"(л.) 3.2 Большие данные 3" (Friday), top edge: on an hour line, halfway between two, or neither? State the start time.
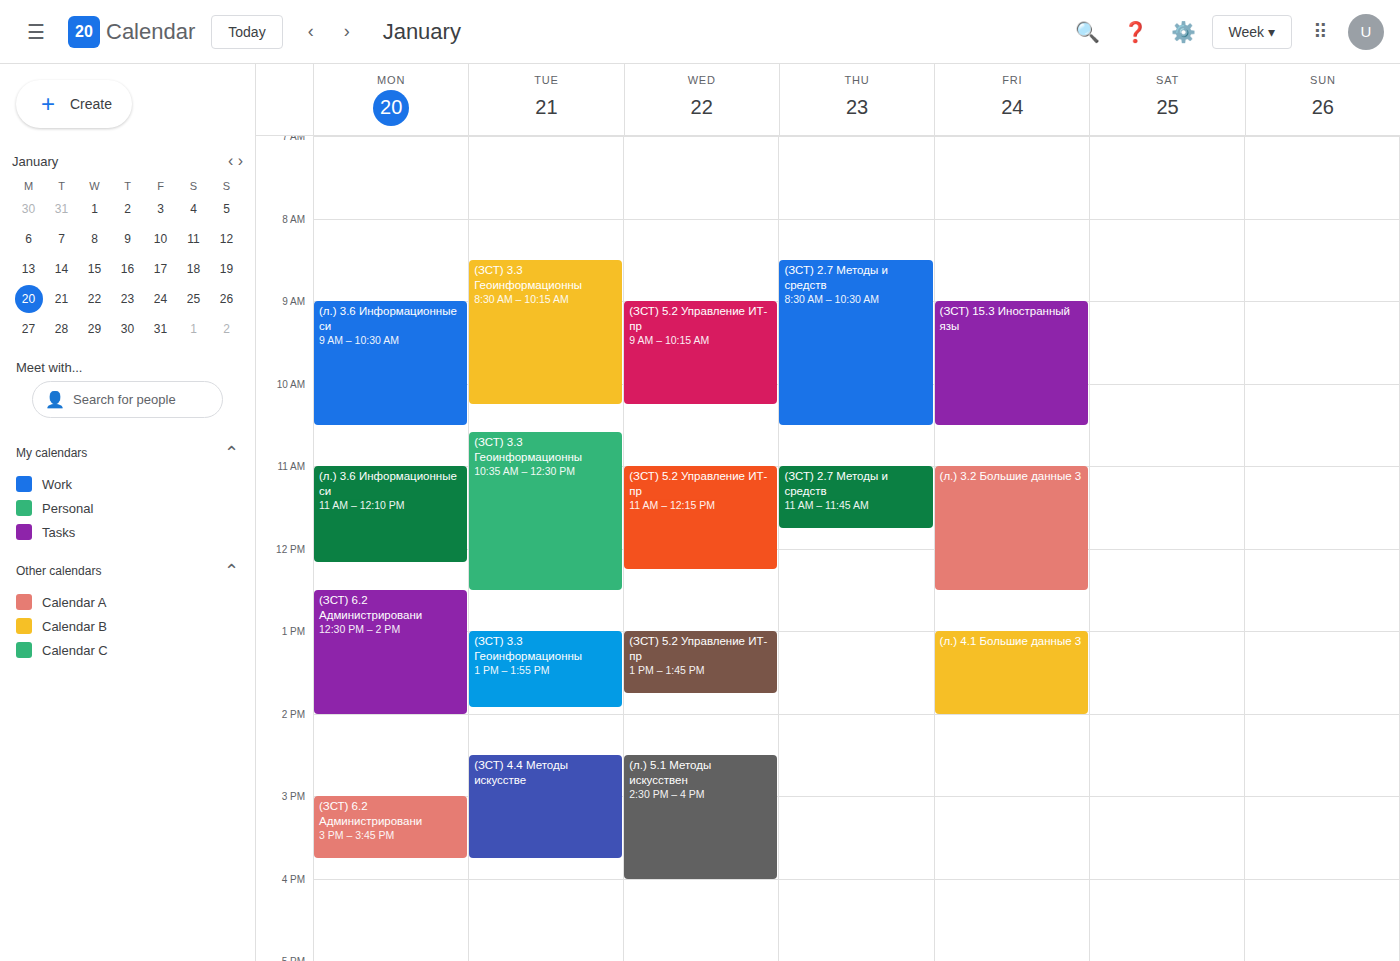
11:00 AM -- exactly on the 11 AM line.